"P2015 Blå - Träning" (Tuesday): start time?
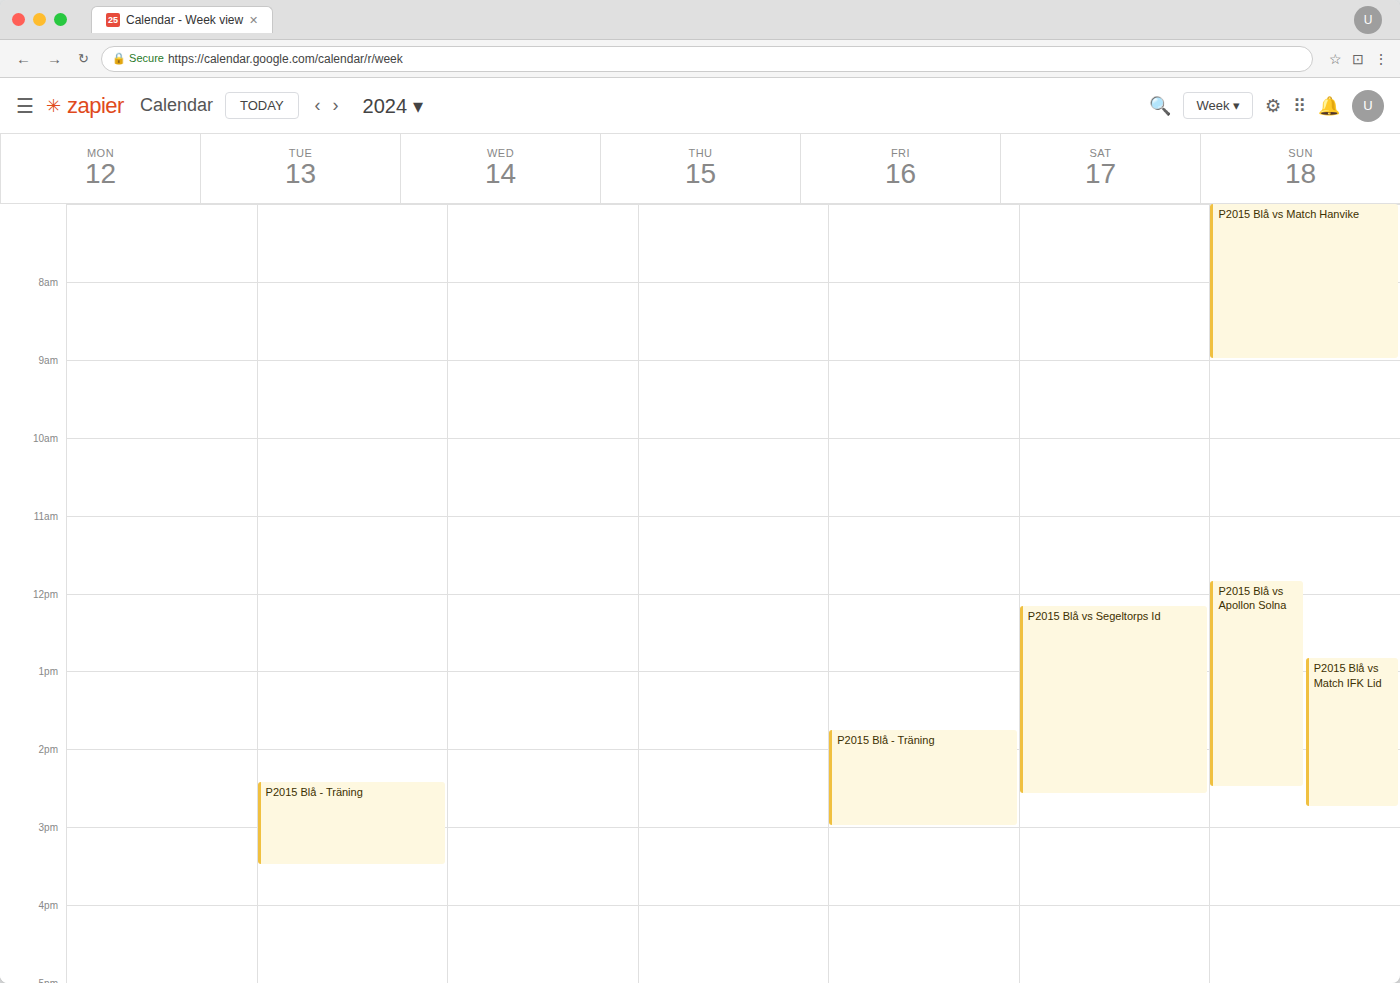
2:25 PM